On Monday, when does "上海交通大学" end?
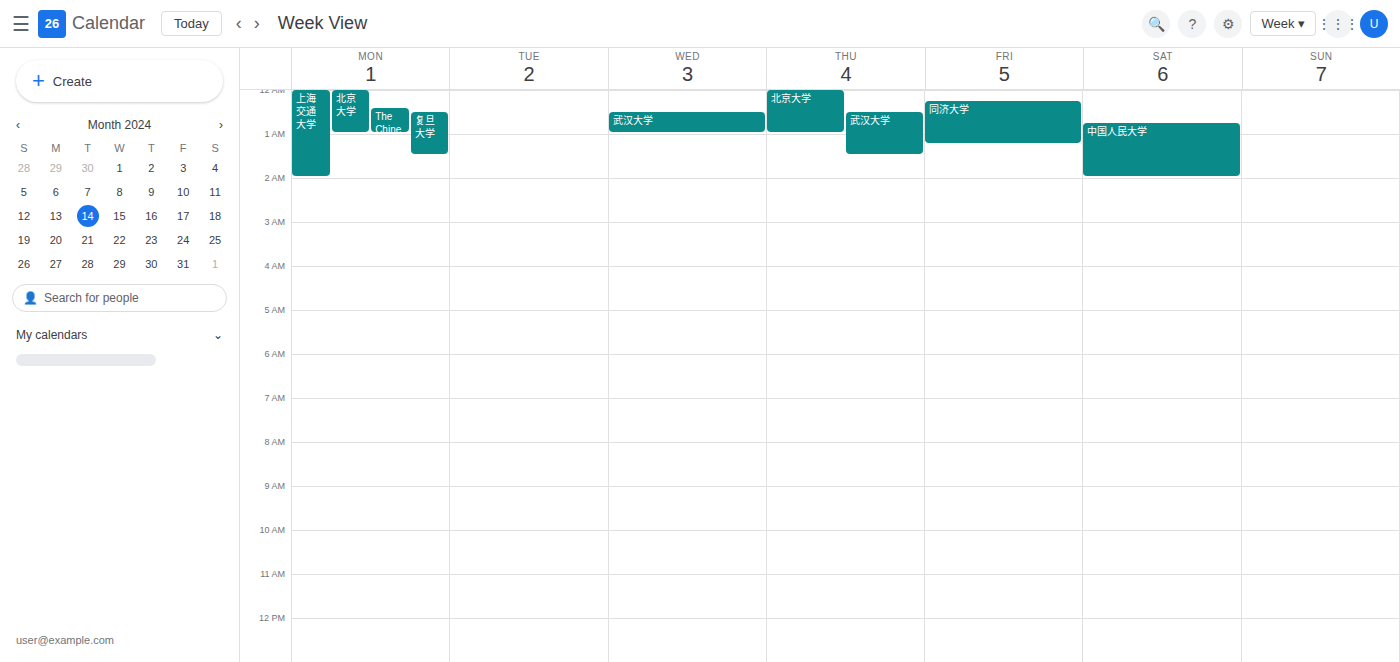
2:00 AM